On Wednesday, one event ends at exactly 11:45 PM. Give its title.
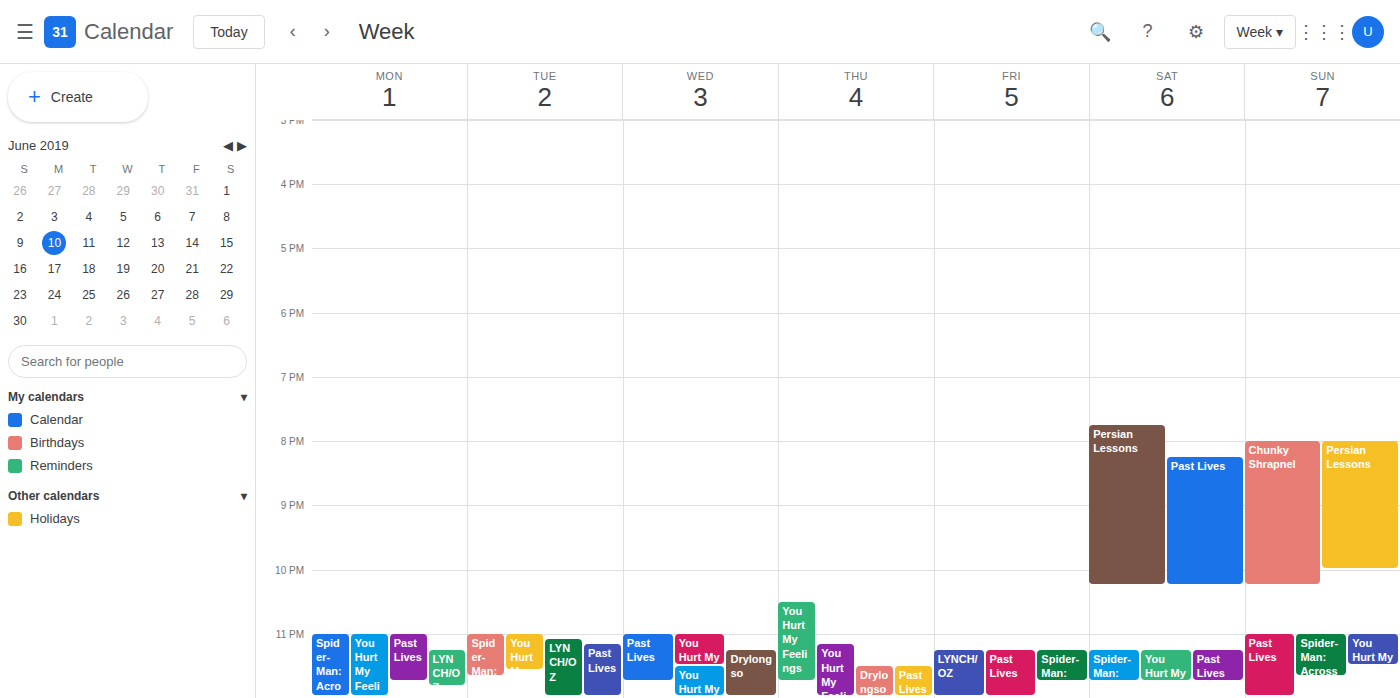
"Past Lives"